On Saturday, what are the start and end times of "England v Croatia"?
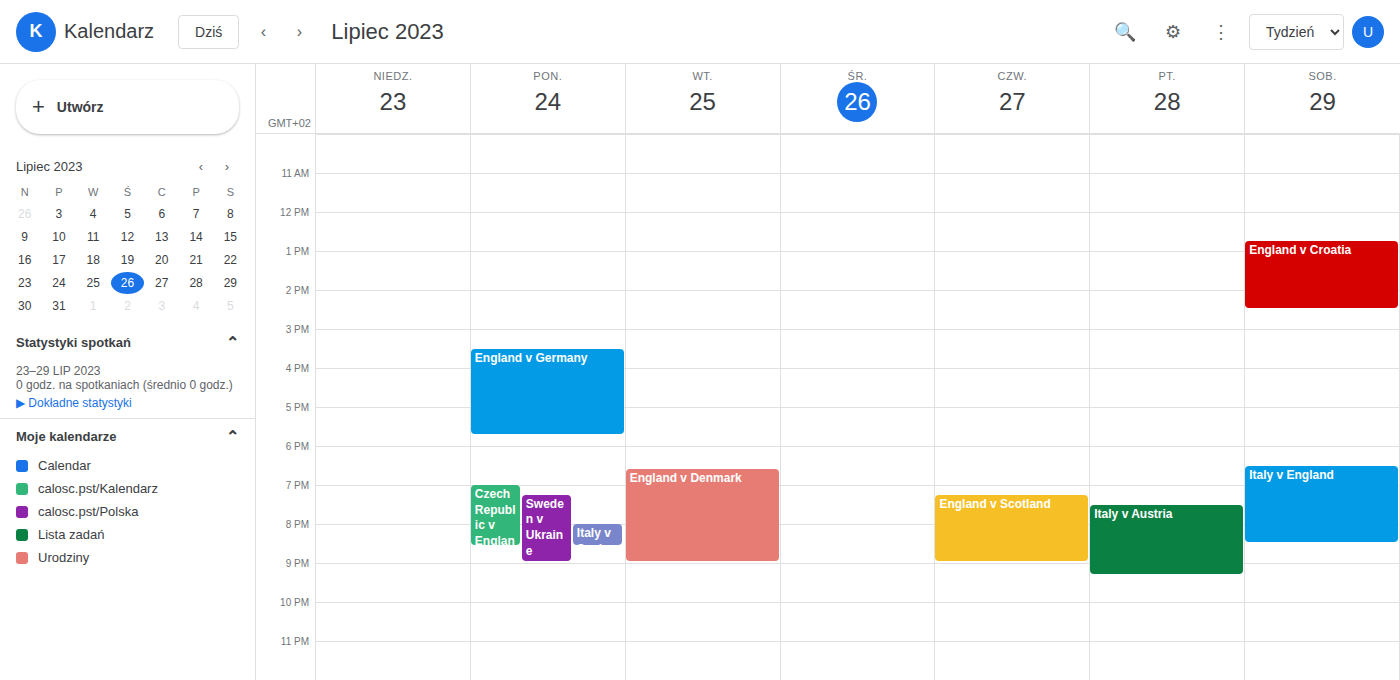
12:45 PM to 2:30 PM